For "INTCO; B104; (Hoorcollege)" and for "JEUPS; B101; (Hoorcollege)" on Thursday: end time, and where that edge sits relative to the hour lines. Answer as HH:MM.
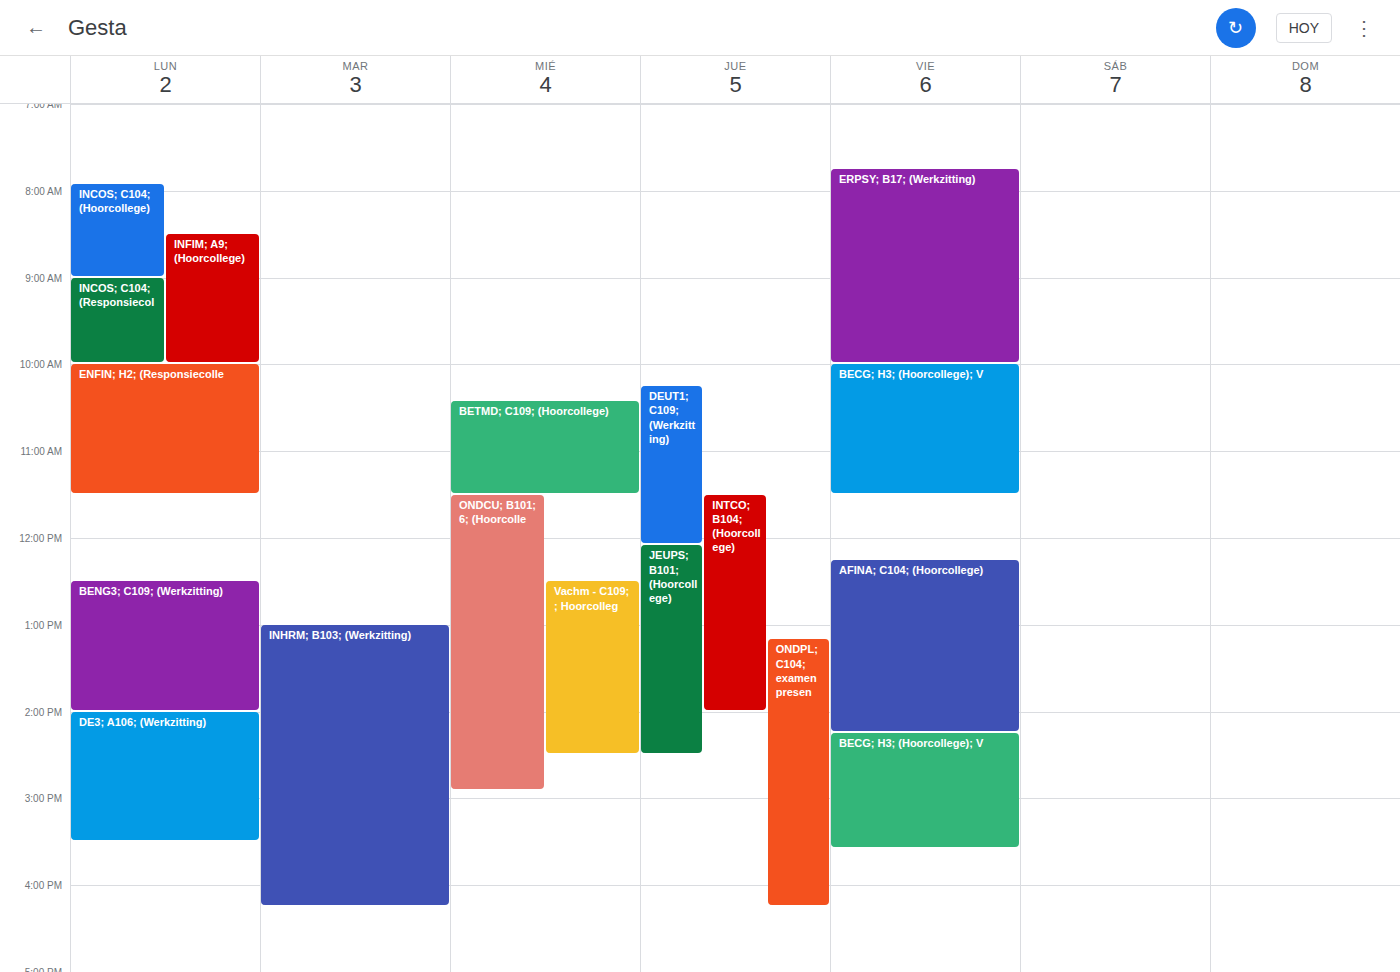
"INTCO; B104; (Hoorcollege)": 14:00, exactly on the 14:00 line. "JEUPS; B101; (Hoorcollege)": 14:30, halfway between the 14:00 and 15:00 lines.